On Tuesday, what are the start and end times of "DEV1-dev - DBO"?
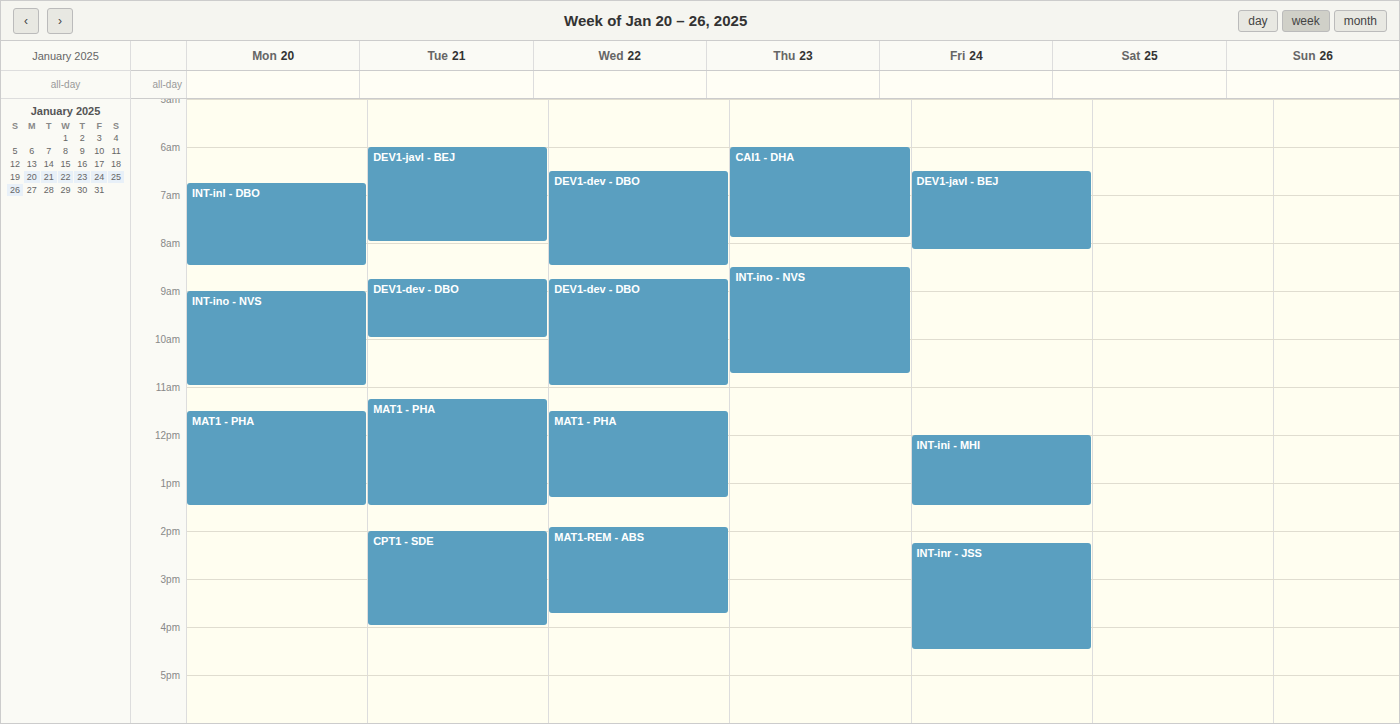
8:45 AM to 10:00 AM